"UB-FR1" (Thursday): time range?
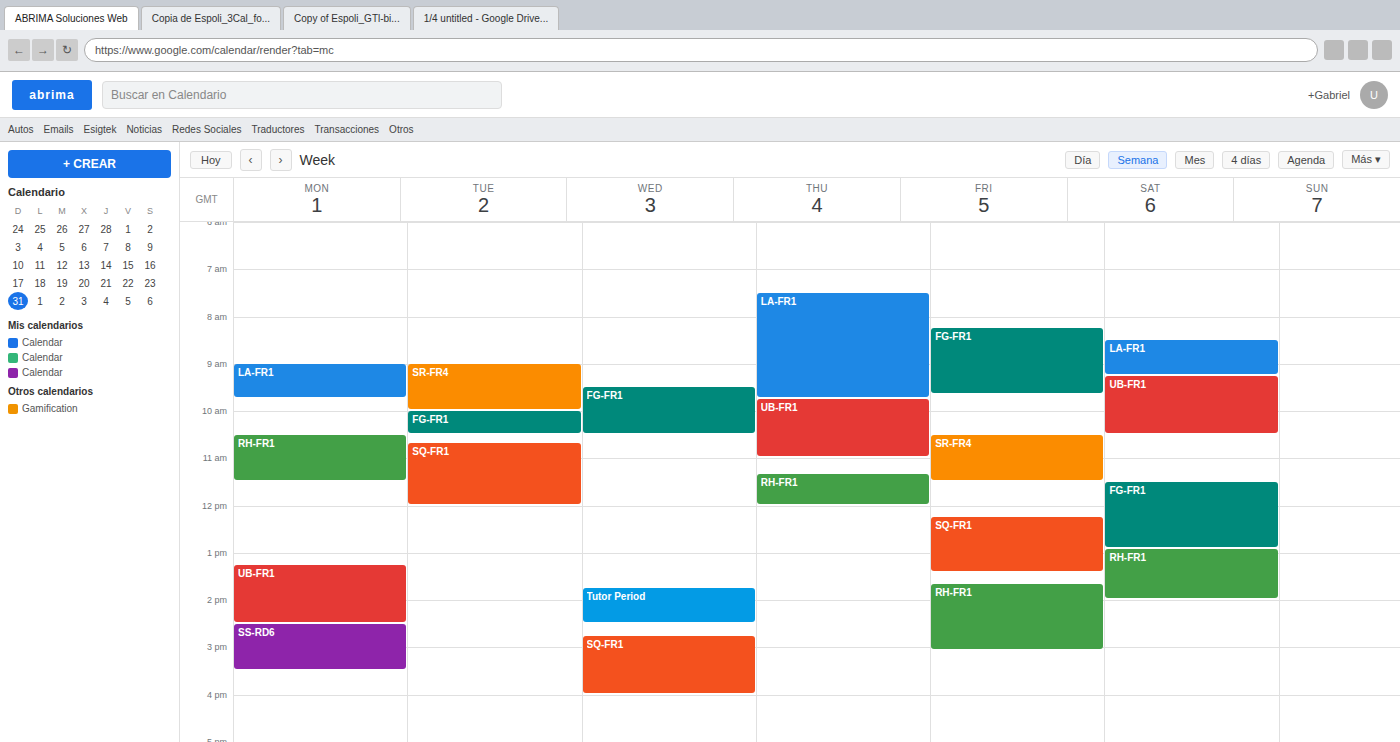
9:45 AM to 11:00 AM